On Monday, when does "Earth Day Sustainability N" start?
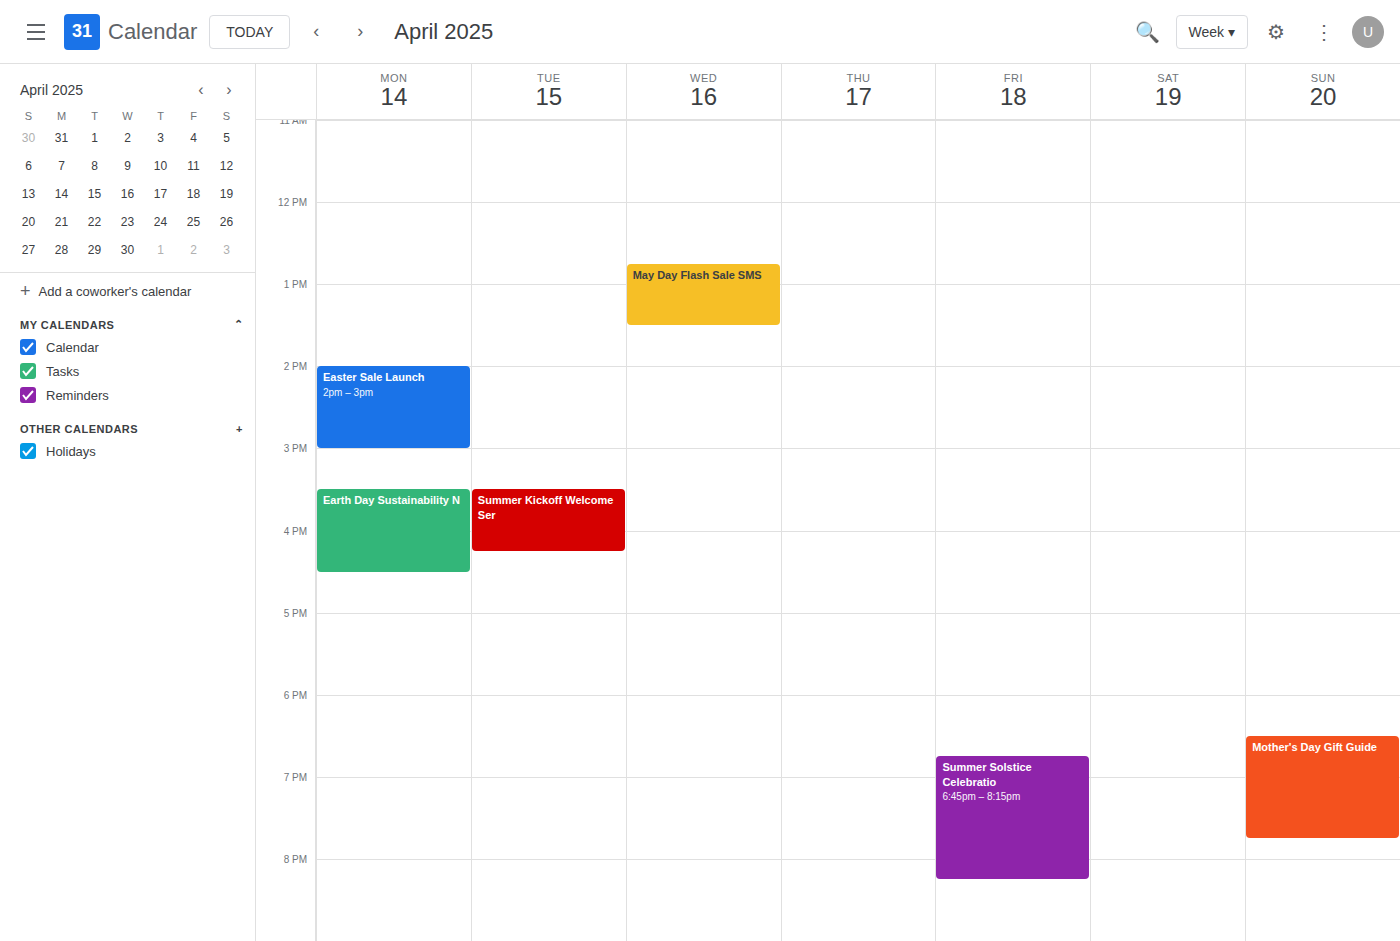
3:30 PM